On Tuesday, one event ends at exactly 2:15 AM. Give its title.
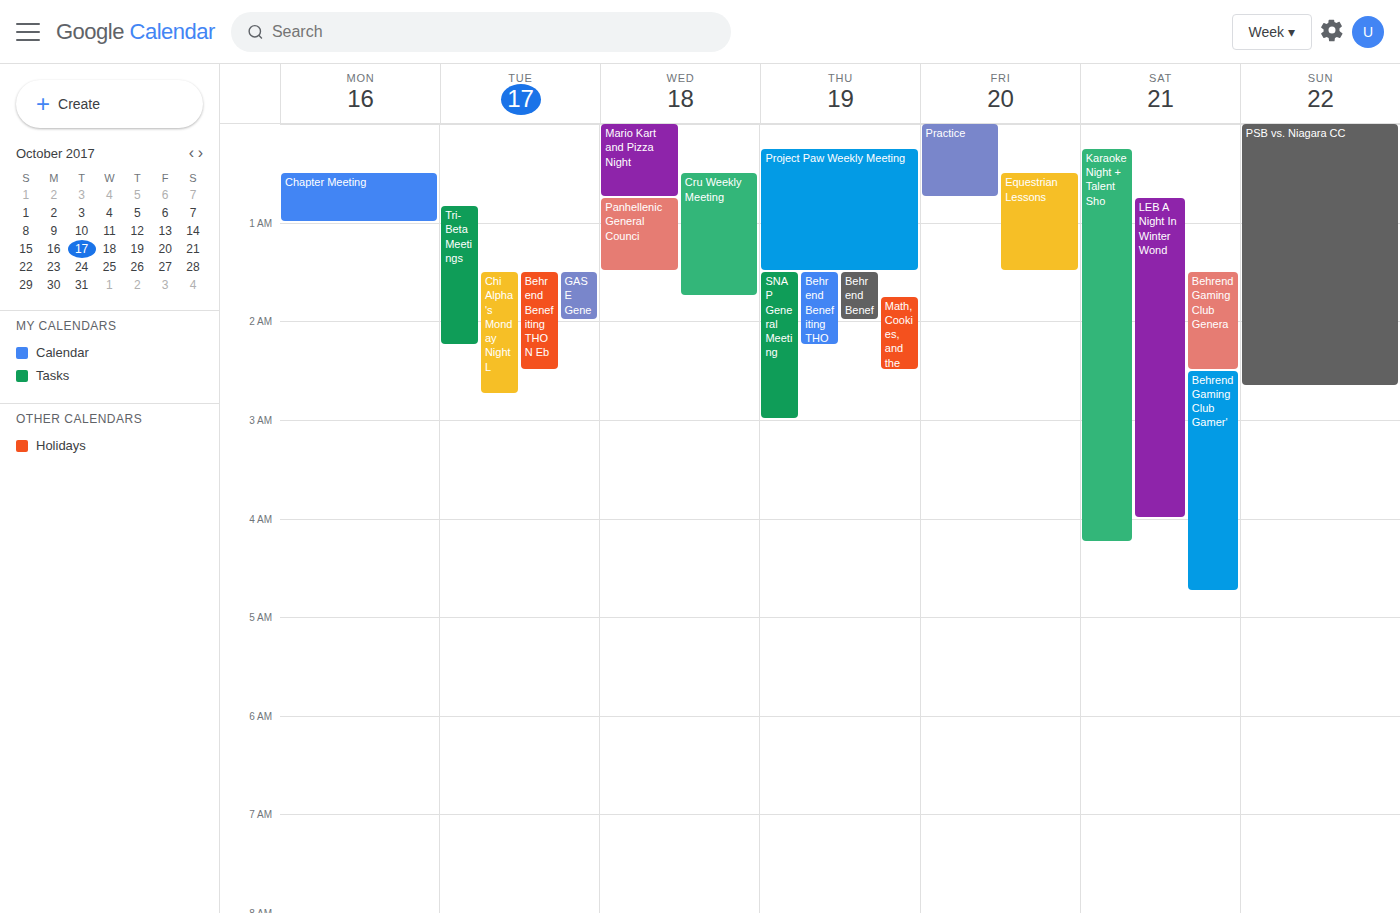
"Tri- Beta Meetings"